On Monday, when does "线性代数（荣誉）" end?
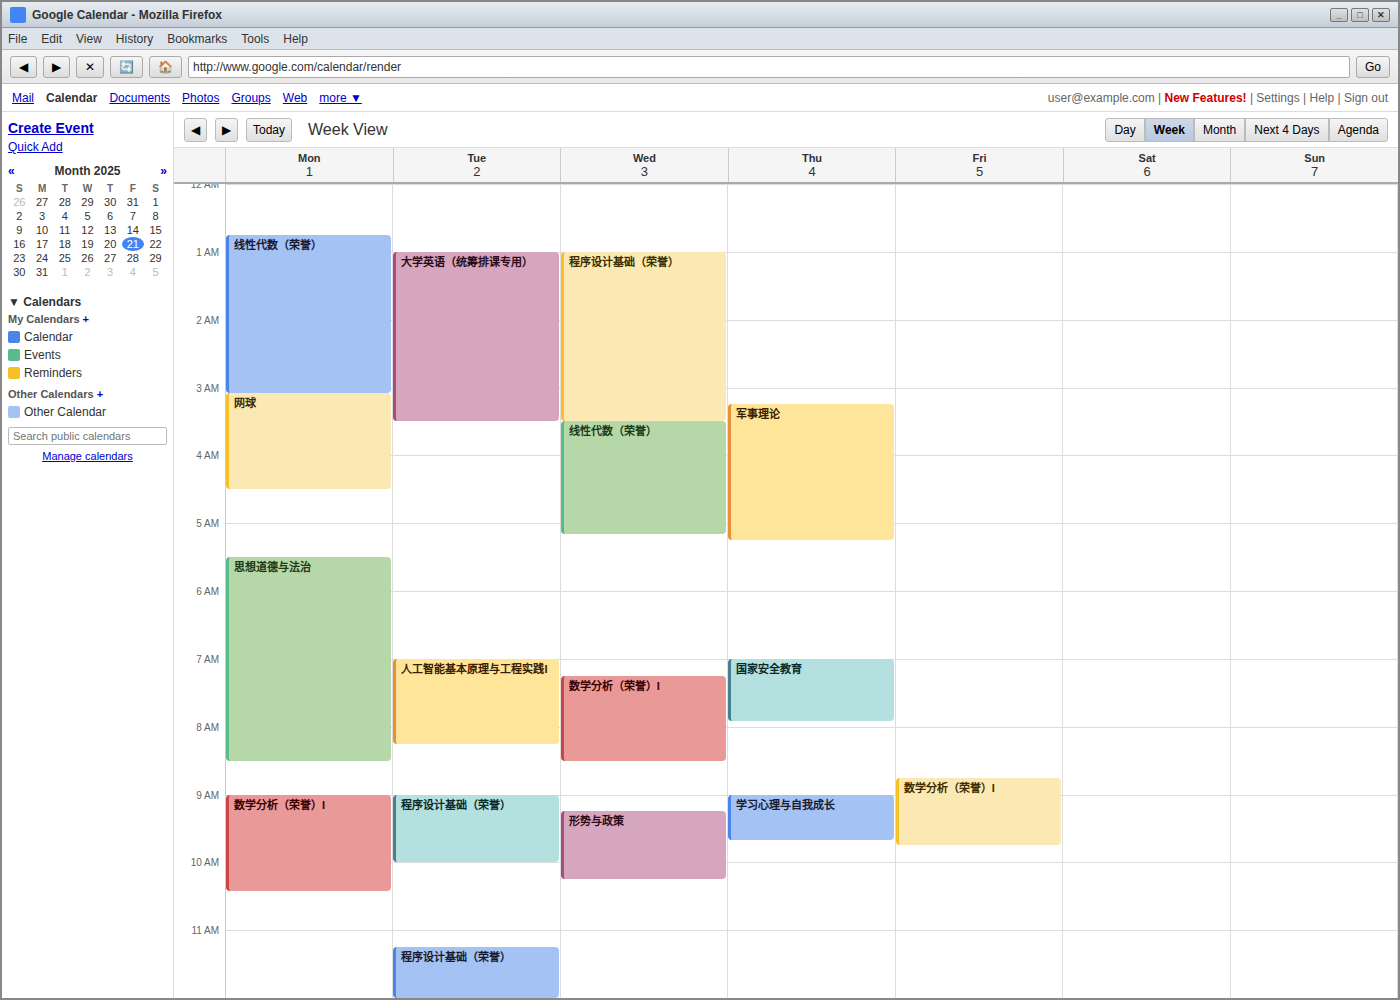
3:05 AM